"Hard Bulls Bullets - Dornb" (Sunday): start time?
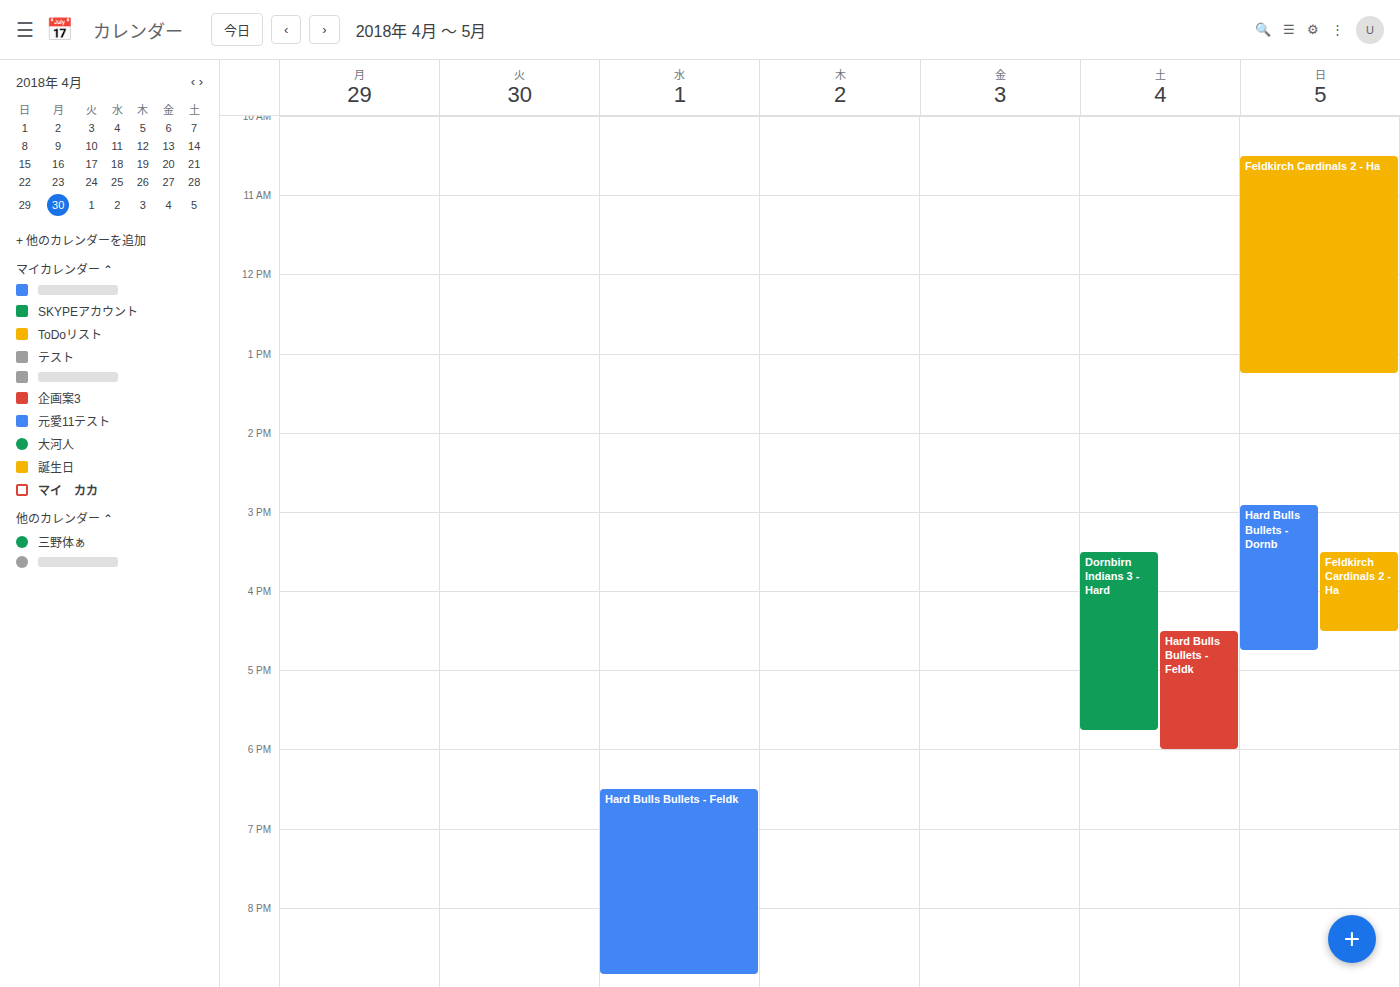
2:55 PM